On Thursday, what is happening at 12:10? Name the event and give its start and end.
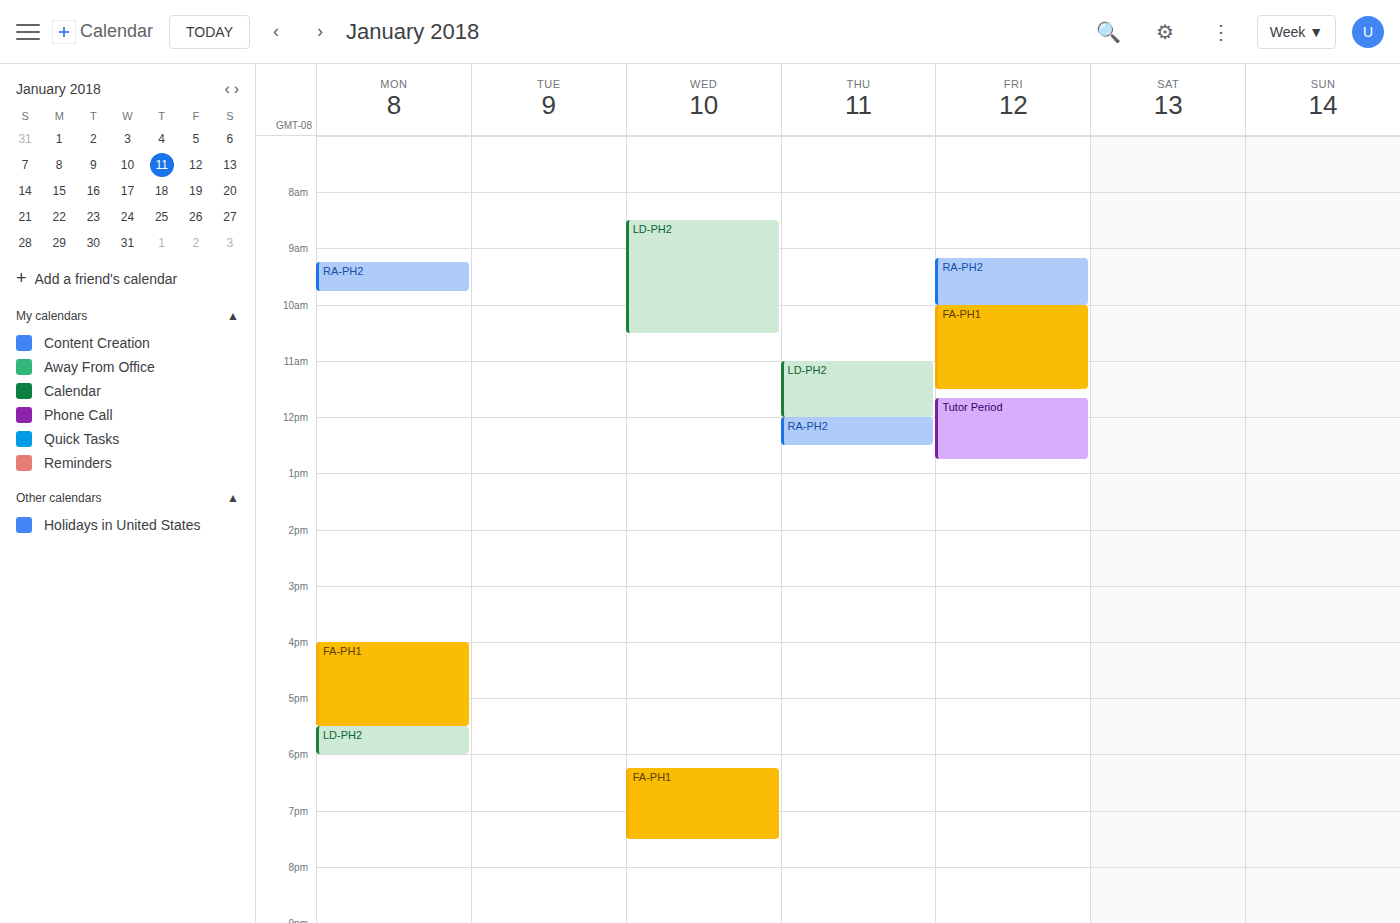
"RA-PH2", 12:00 to 12:30